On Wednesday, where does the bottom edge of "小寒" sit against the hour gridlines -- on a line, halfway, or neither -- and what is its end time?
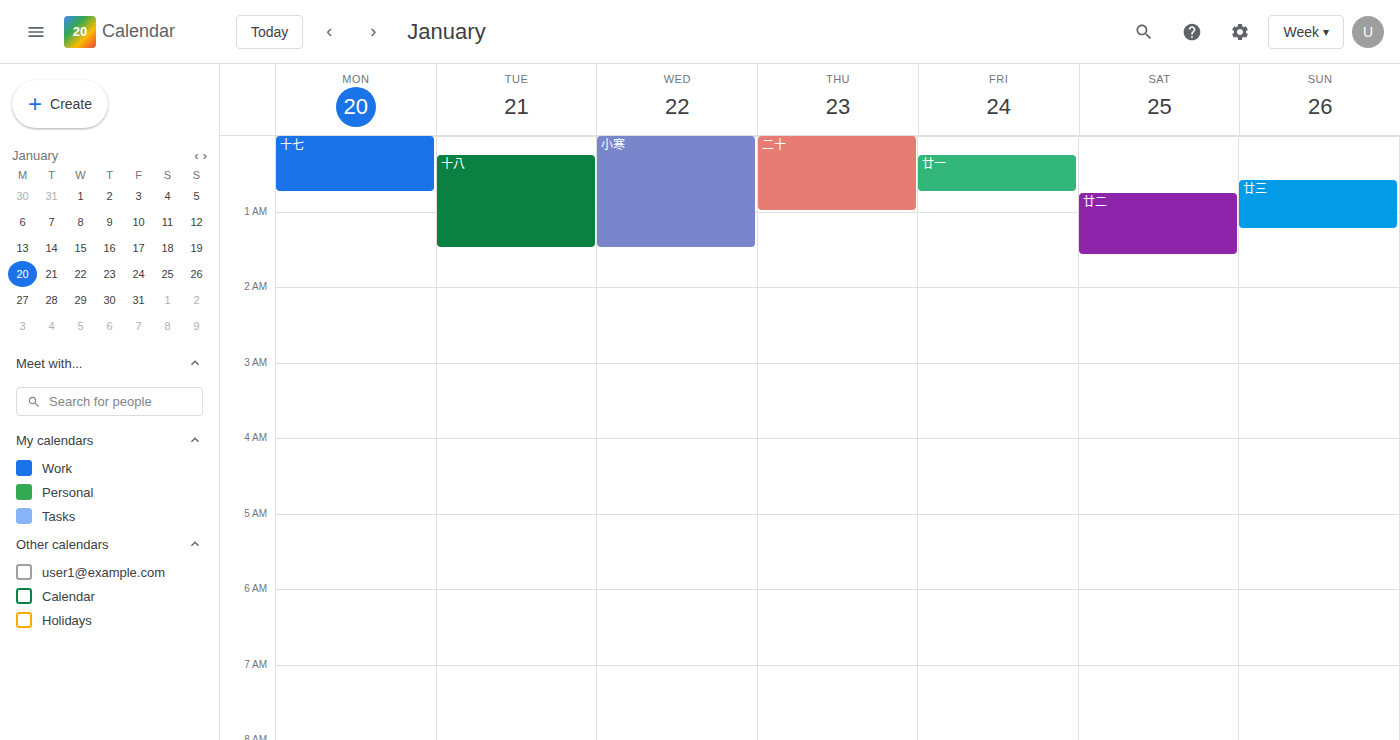
1:30 AM -- halfway between the 1 AM and 2 AM lines.